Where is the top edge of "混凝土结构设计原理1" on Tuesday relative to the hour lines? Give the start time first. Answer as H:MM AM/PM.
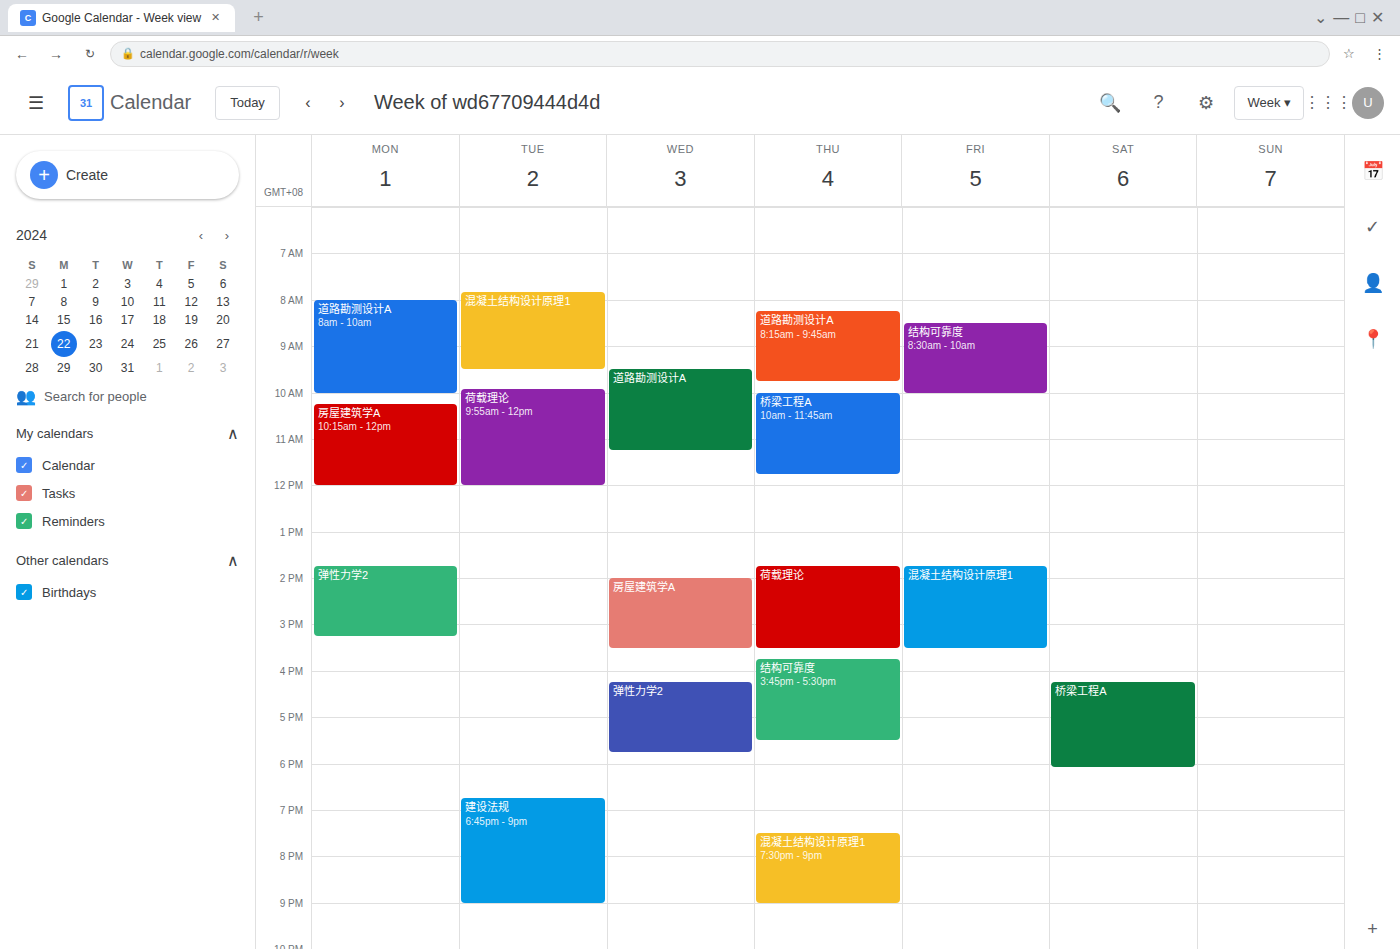
7:50 AM -- neither: 50 minutes below the 7 AM line and 10 minutes above the 8 AM line.